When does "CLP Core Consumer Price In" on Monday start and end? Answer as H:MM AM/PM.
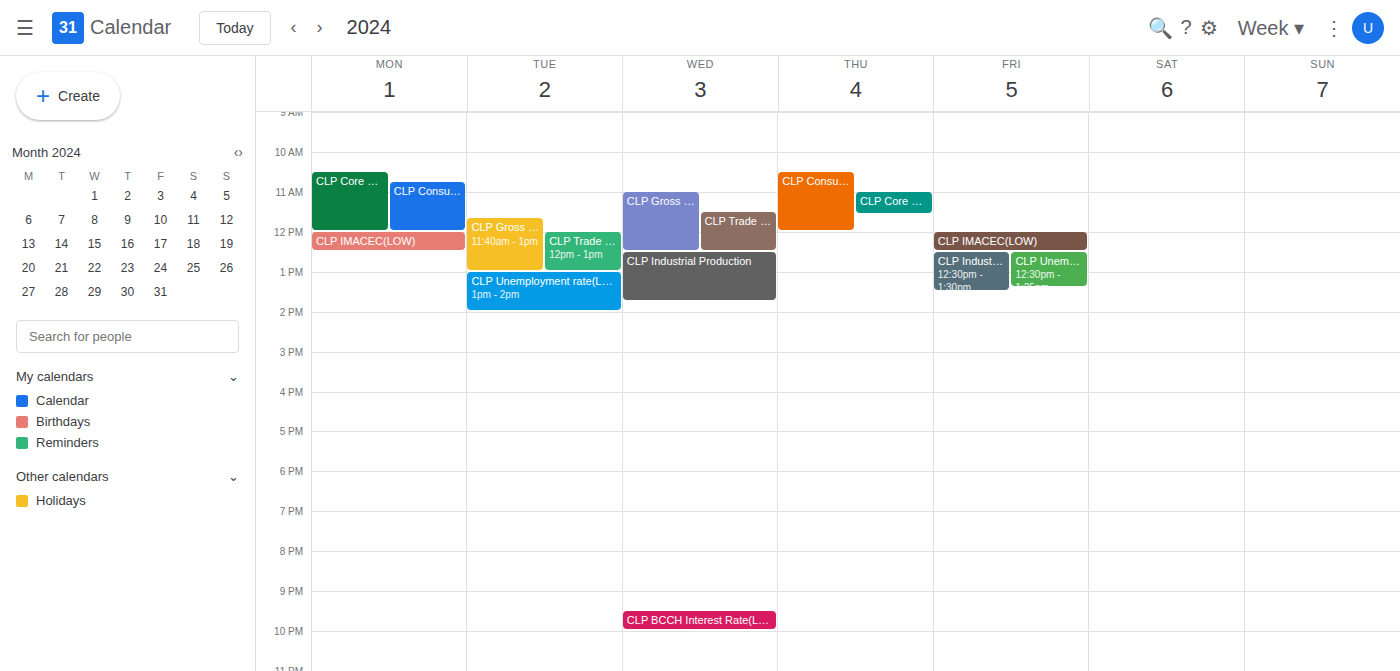
10:30 AM to 12:00 PM